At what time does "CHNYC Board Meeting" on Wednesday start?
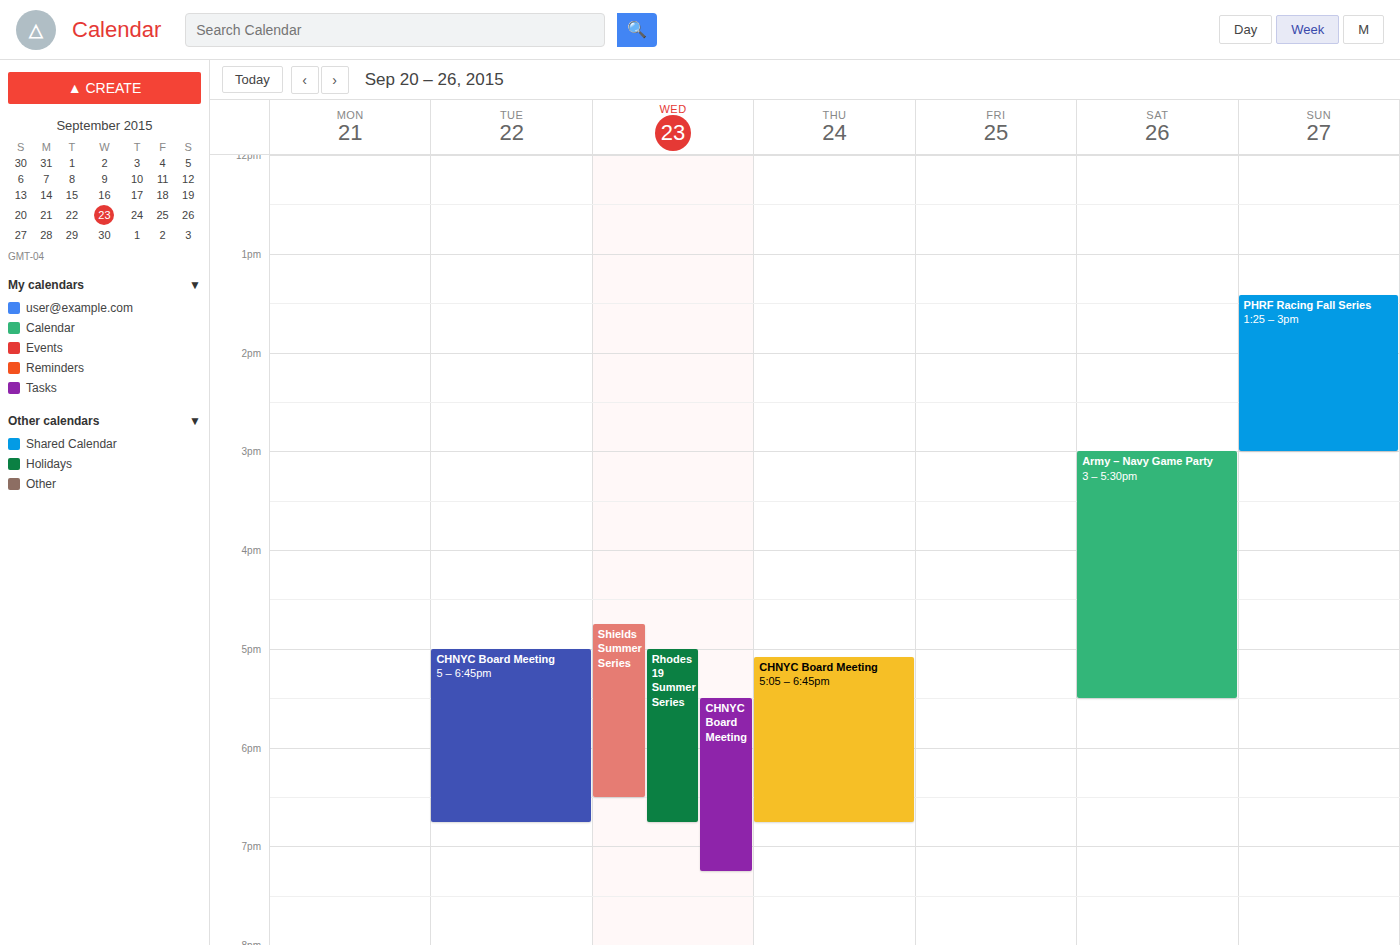
5:30 PM